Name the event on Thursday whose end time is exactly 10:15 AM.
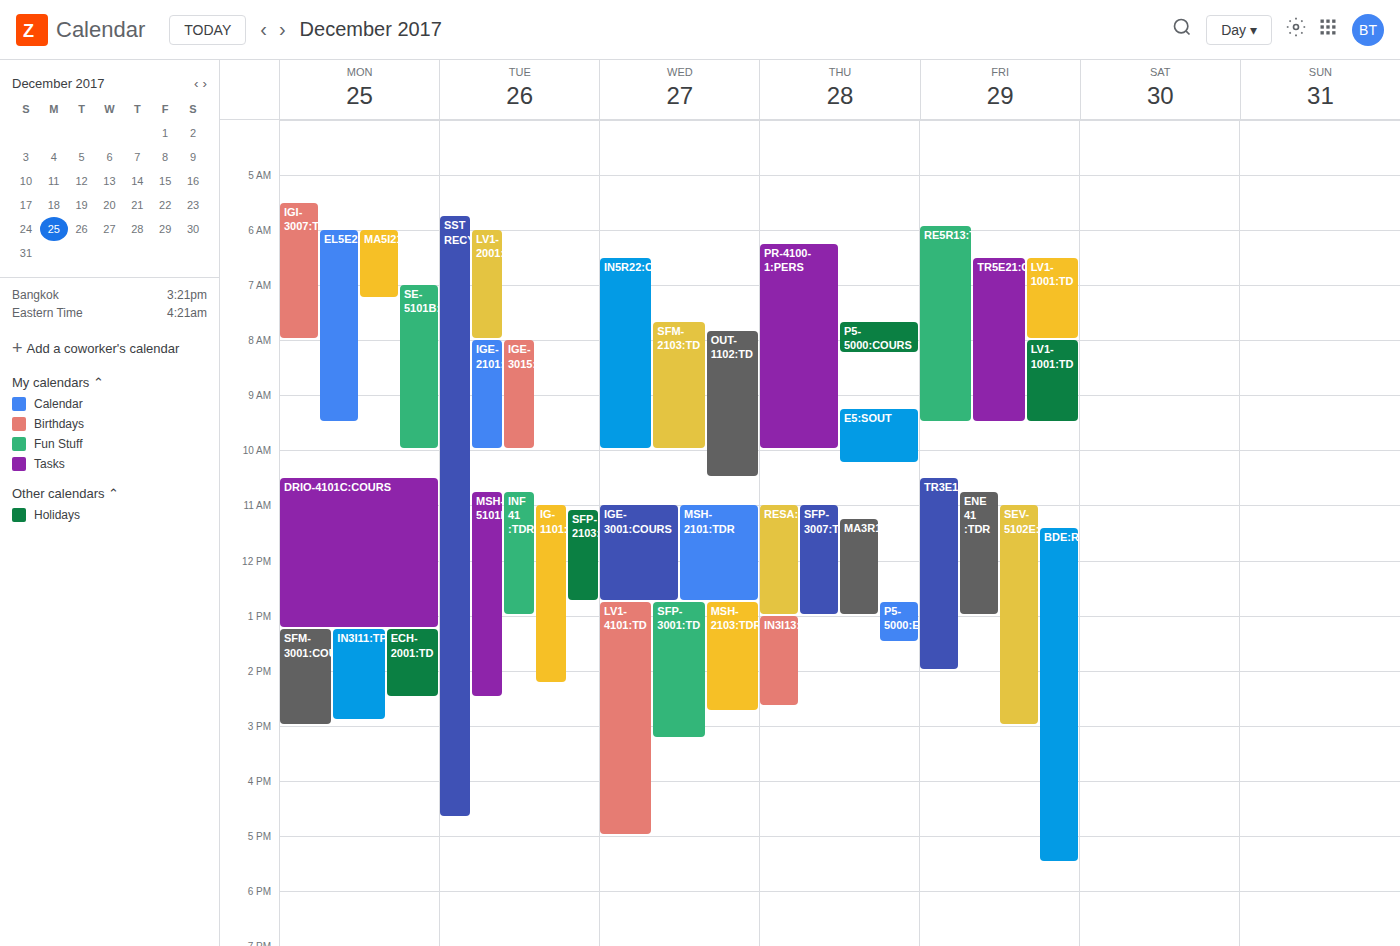
"E5:SOUT"